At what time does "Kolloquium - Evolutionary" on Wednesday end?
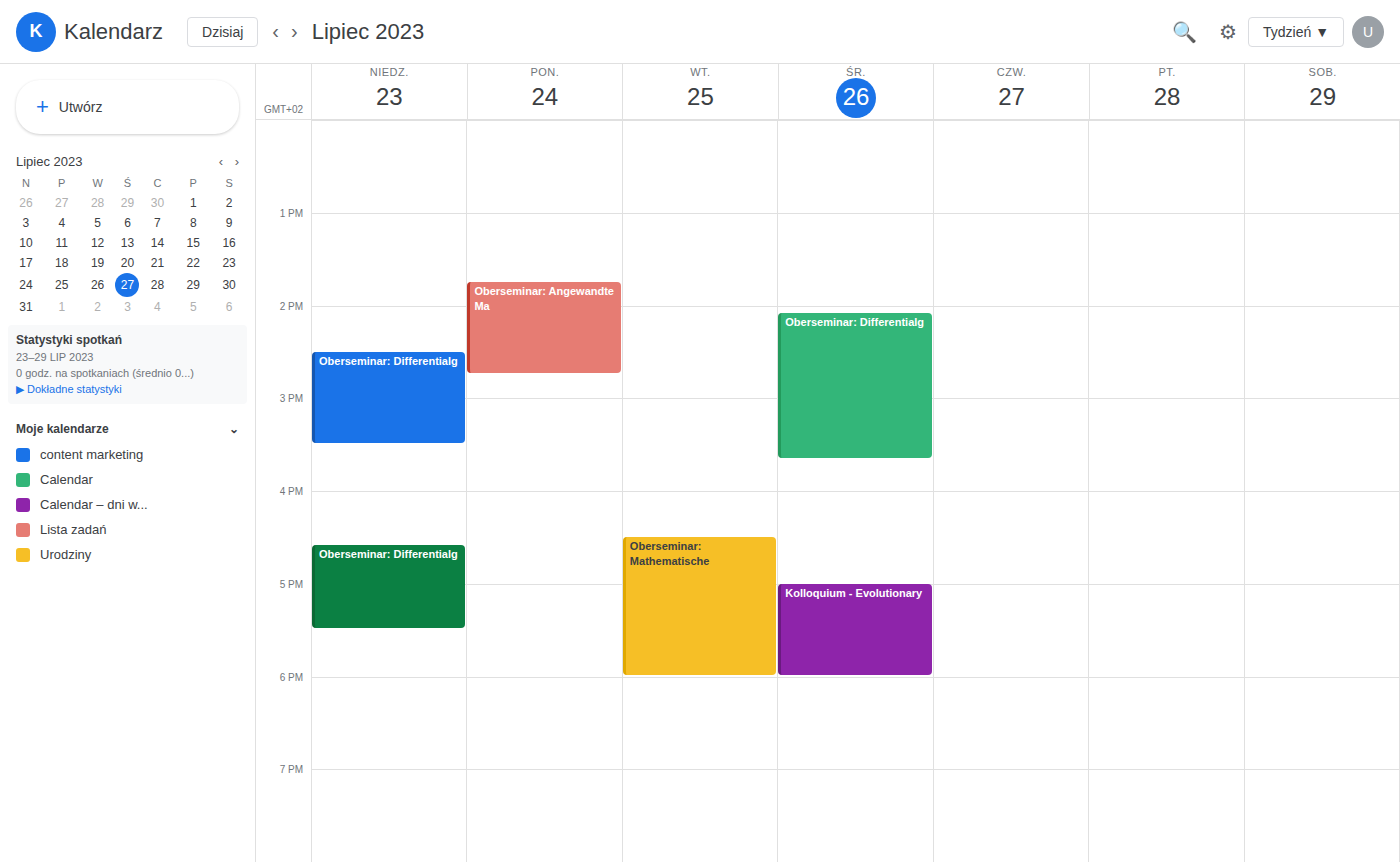
6:00 PM